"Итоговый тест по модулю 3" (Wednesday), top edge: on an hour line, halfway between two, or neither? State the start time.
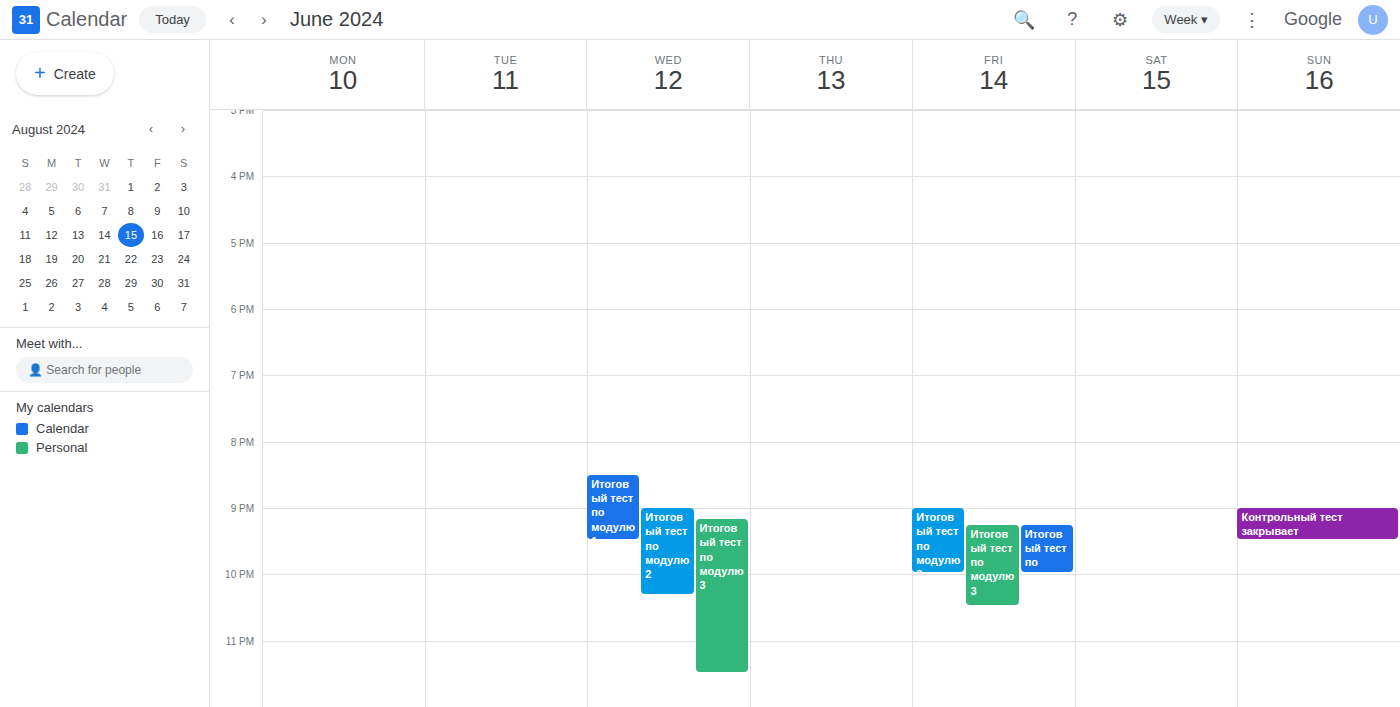
9:10 PM -- neither: 10 minutes below the 9 PM line and 50 minutes above the 10 PM line.